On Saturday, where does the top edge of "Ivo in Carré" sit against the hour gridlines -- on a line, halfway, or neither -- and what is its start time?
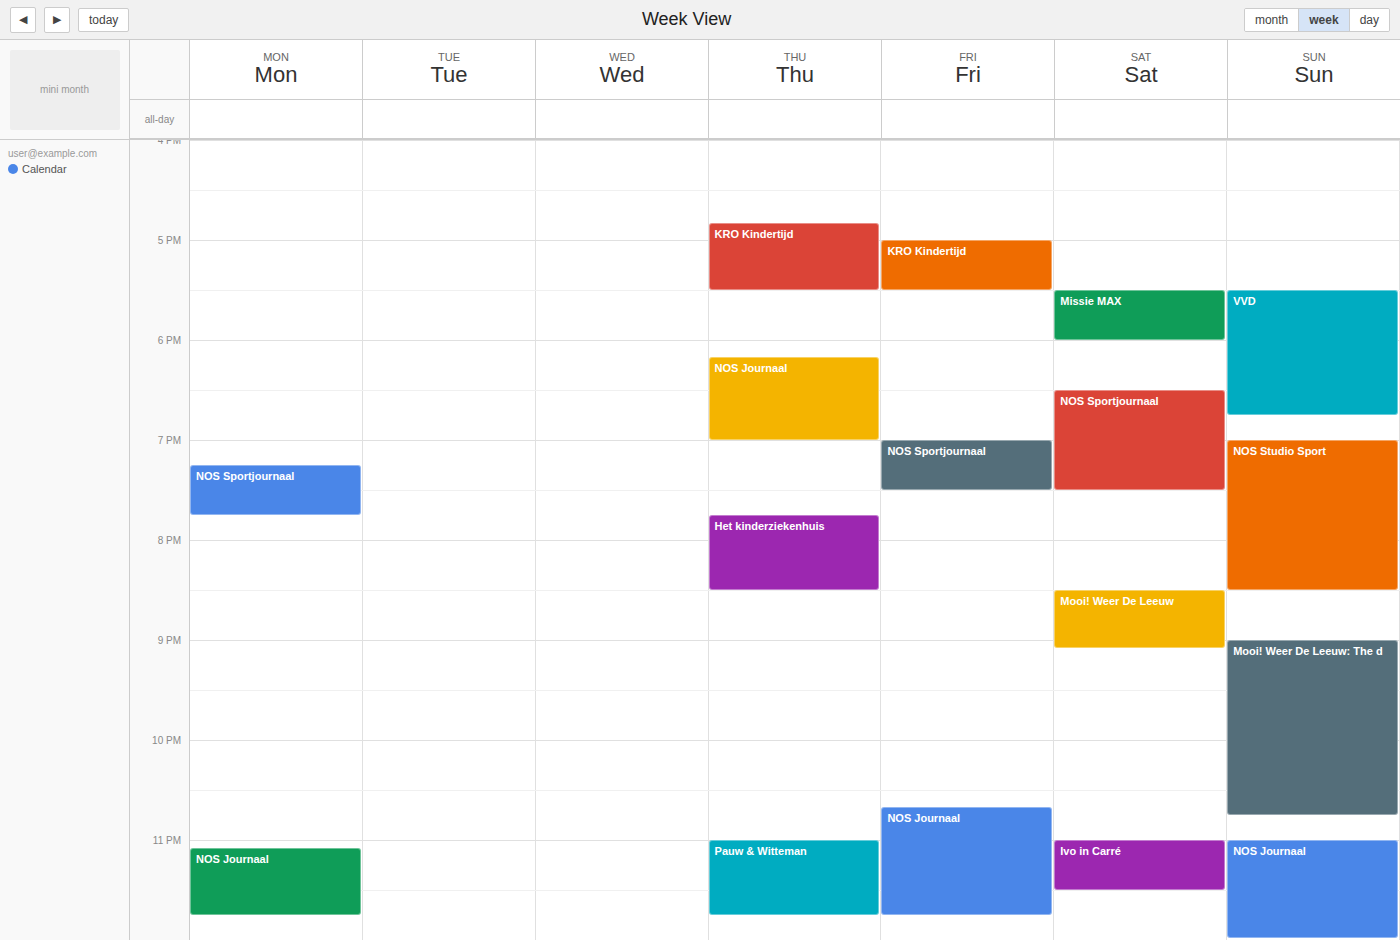
23:00 -- exactly on the 23:00 line.